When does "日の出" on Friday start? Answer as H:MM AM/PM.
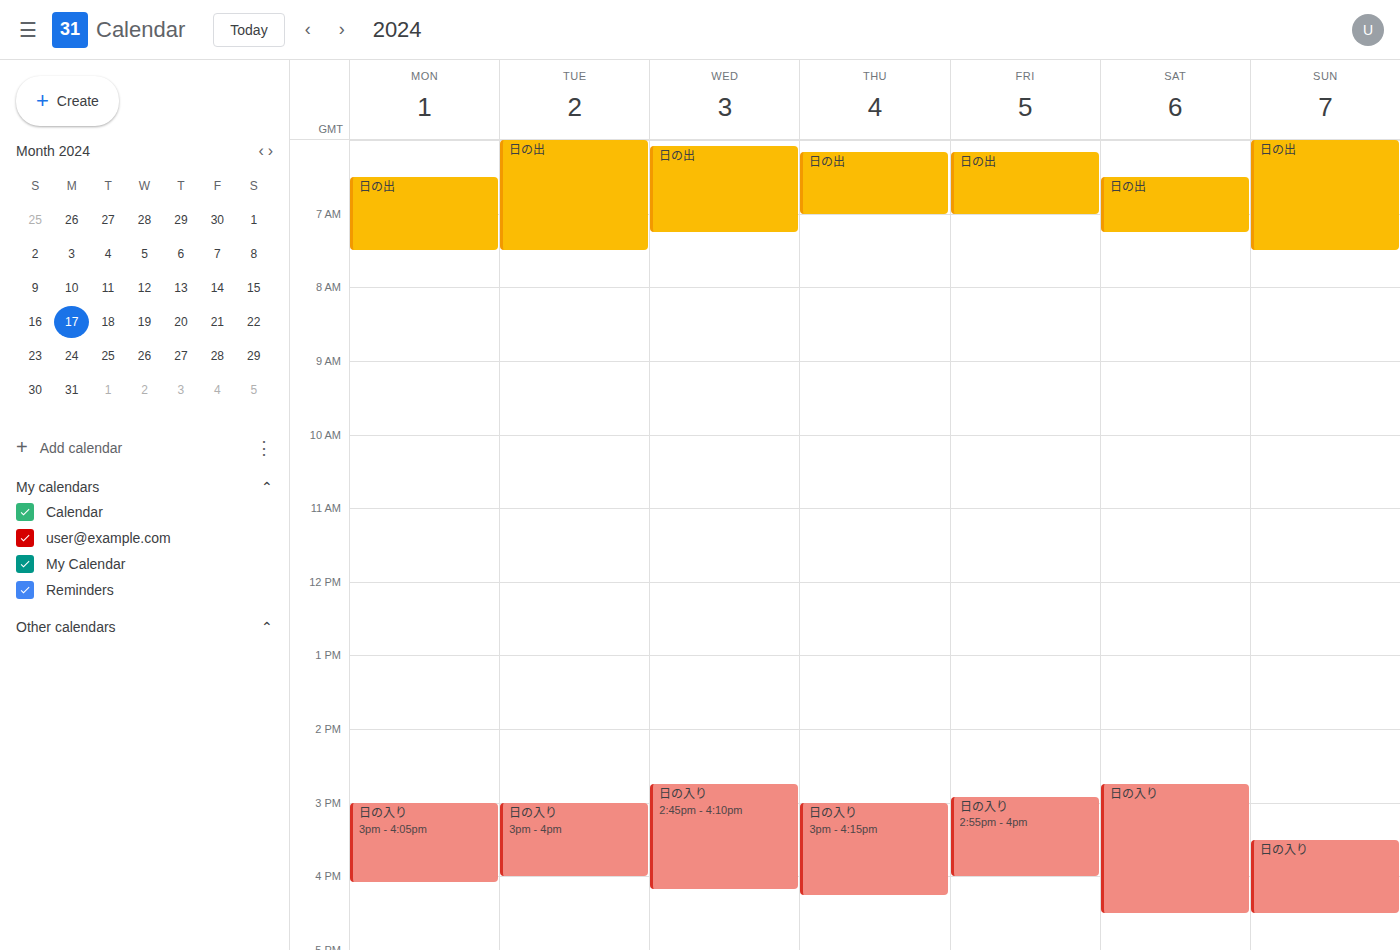
6:10 AM